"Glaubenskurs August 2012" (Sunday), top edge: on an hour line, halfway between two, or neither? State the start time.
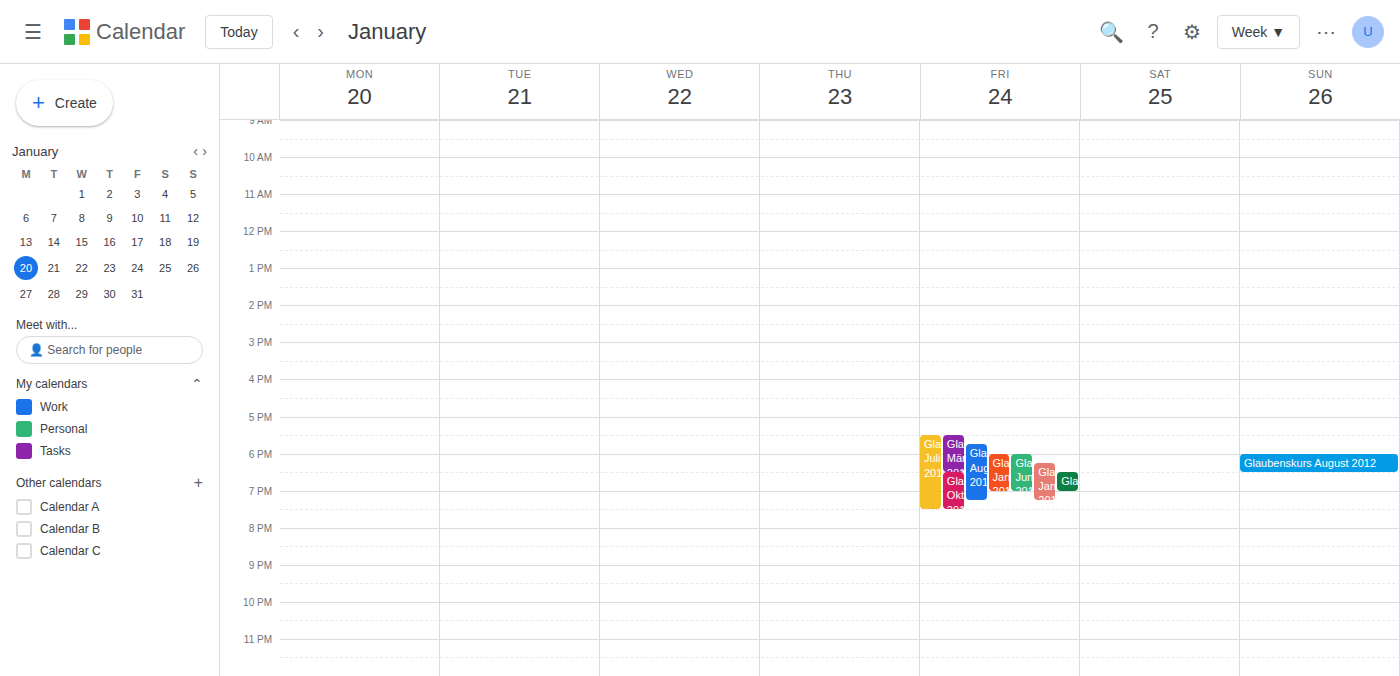
6:00 PM -- exactly on the 6 PM line.